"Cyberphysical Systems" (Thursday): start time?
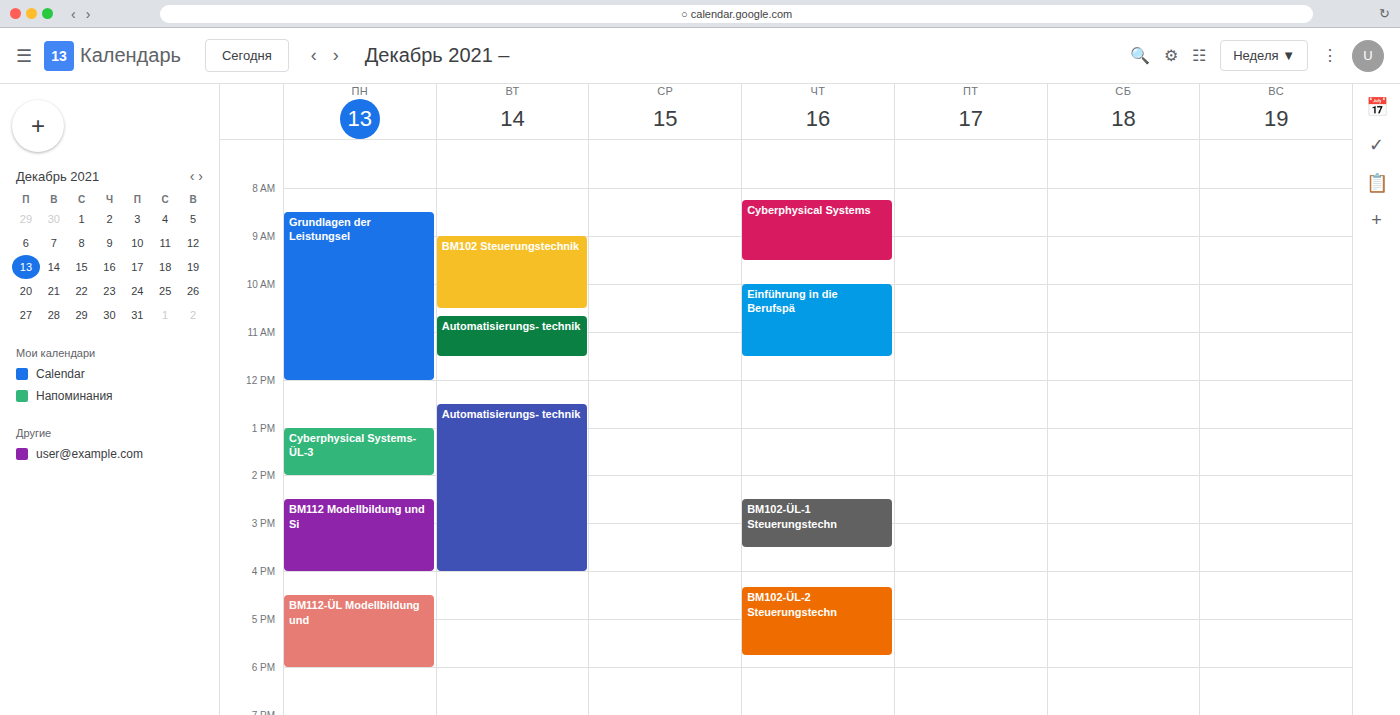
8:15 AM